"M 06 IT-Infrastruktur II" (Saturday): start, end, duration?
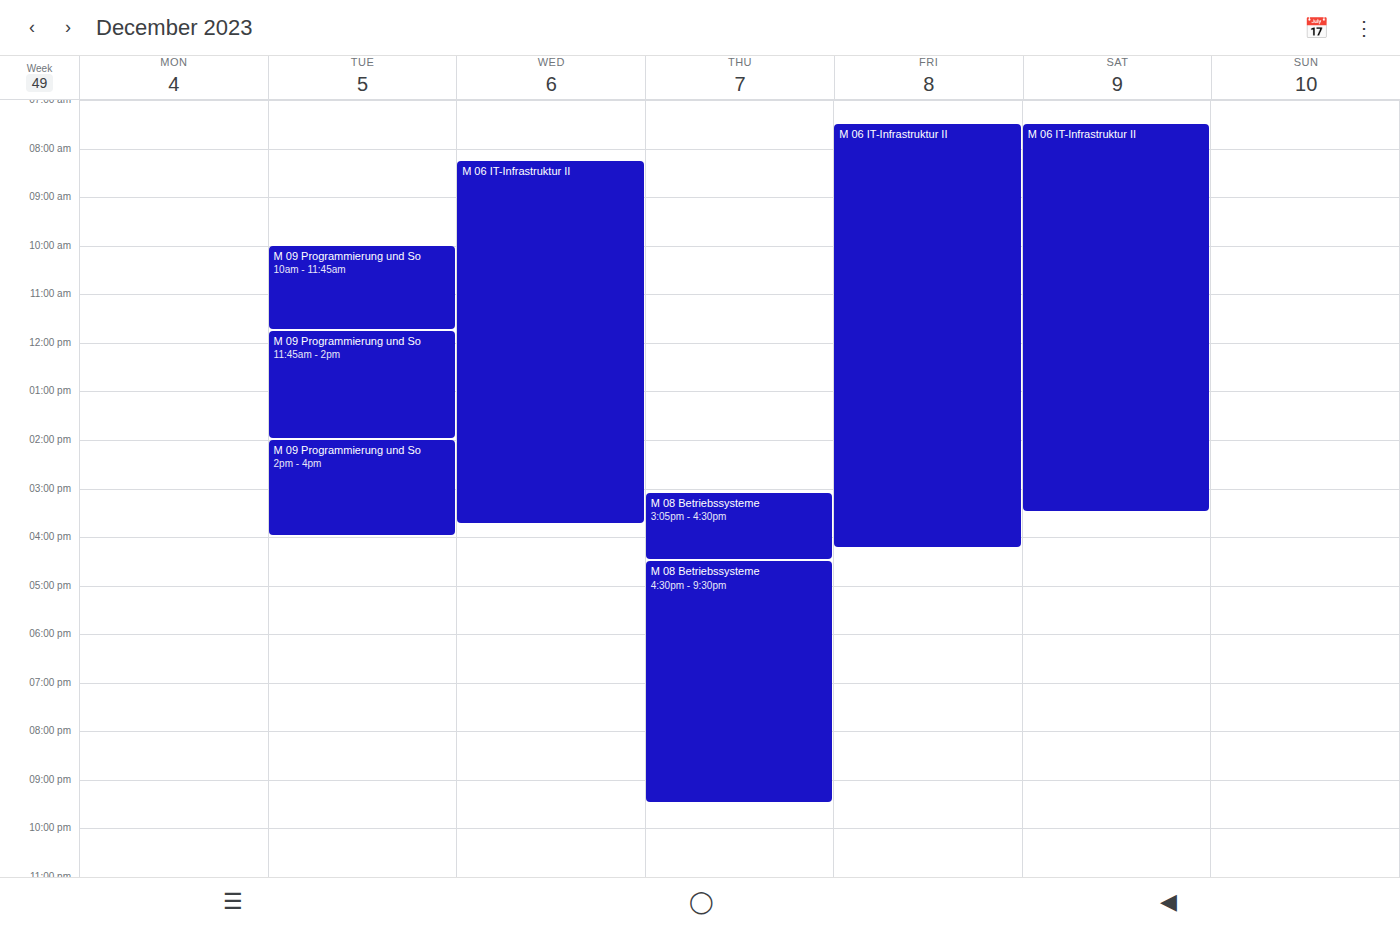
07:30 to 15:30, 8 hours